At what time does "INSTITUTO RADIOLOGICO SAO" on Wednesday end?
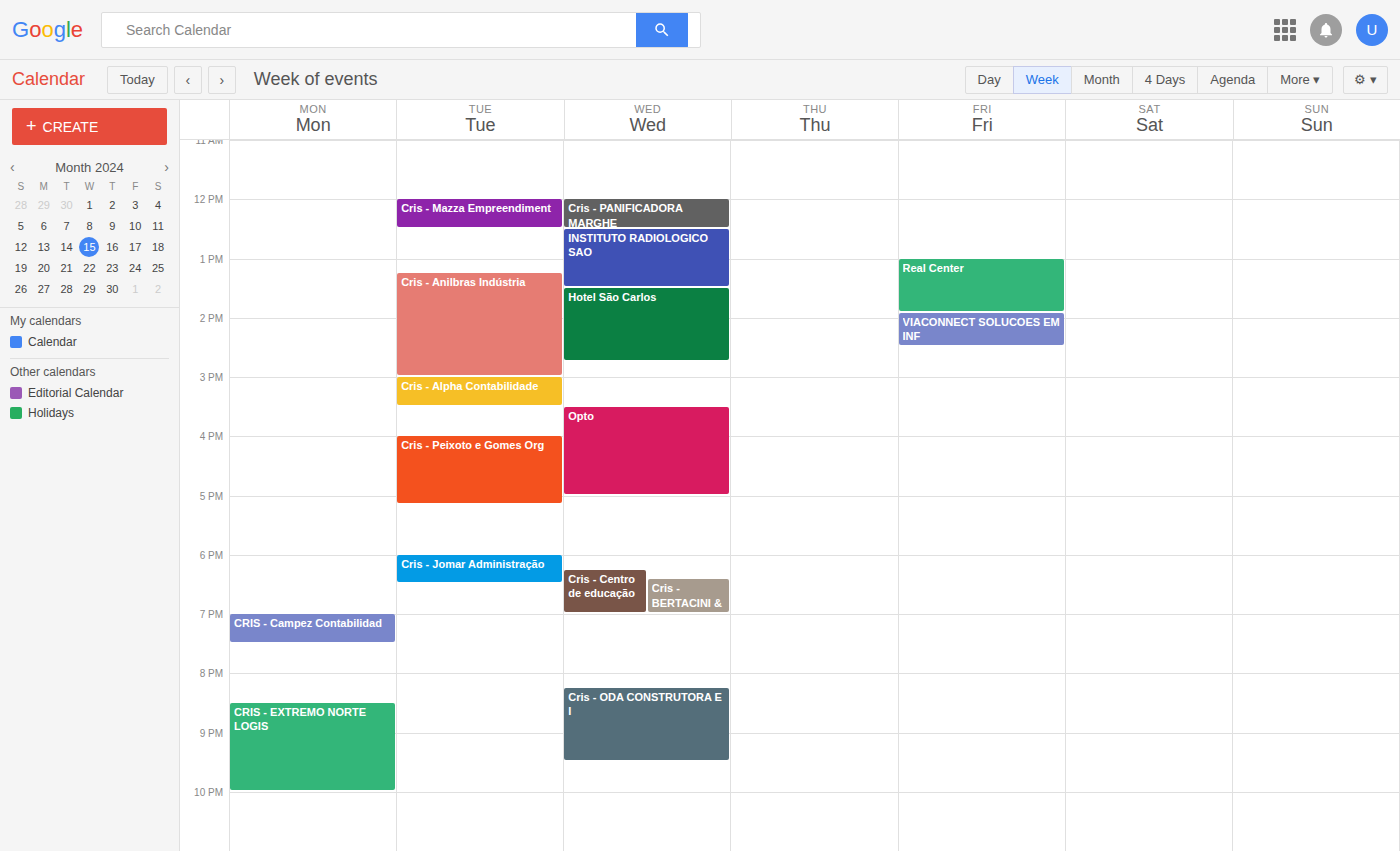
1:30 PM